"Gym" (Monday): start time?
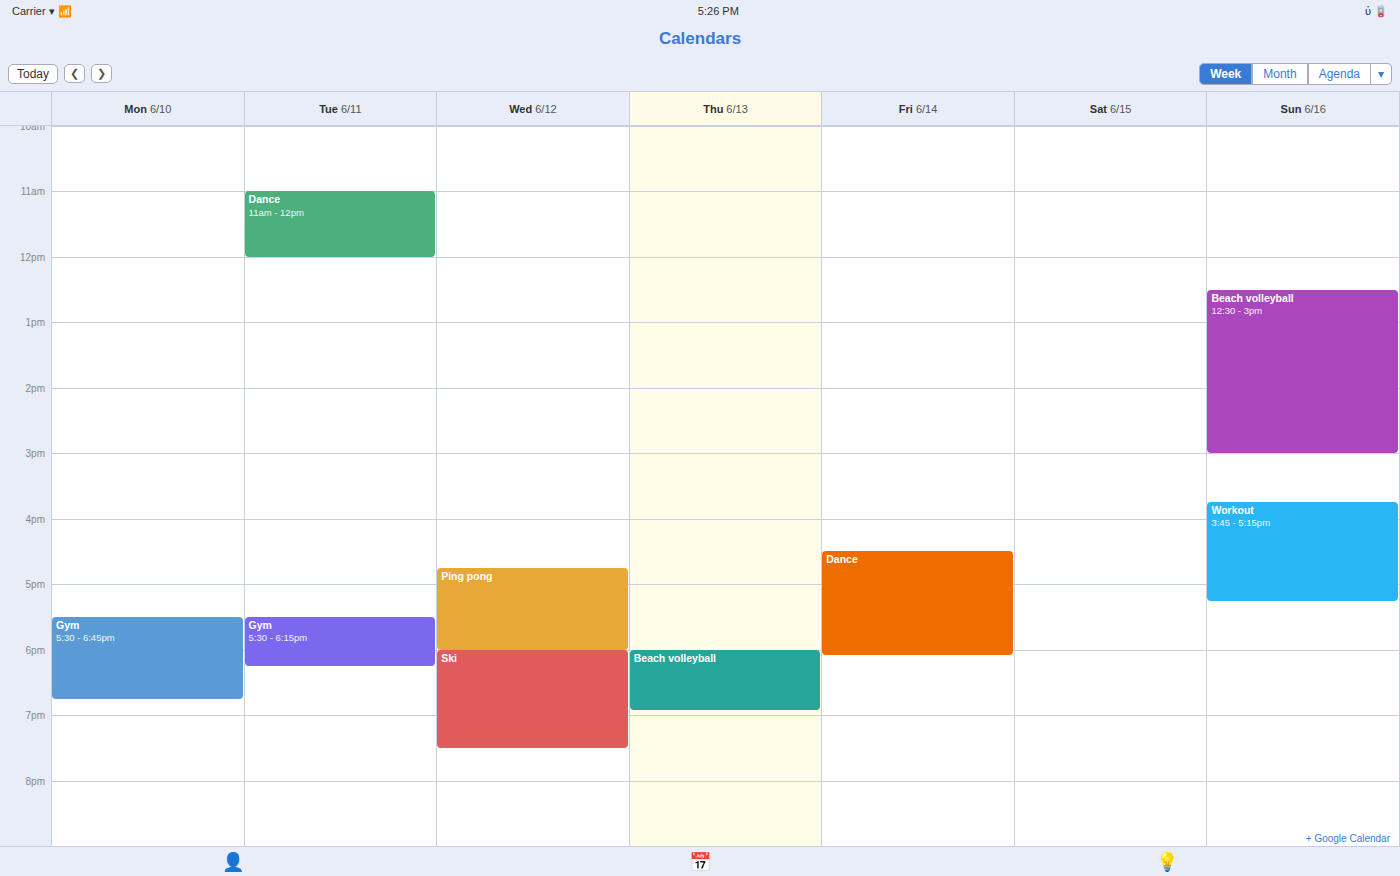
5:30 PM